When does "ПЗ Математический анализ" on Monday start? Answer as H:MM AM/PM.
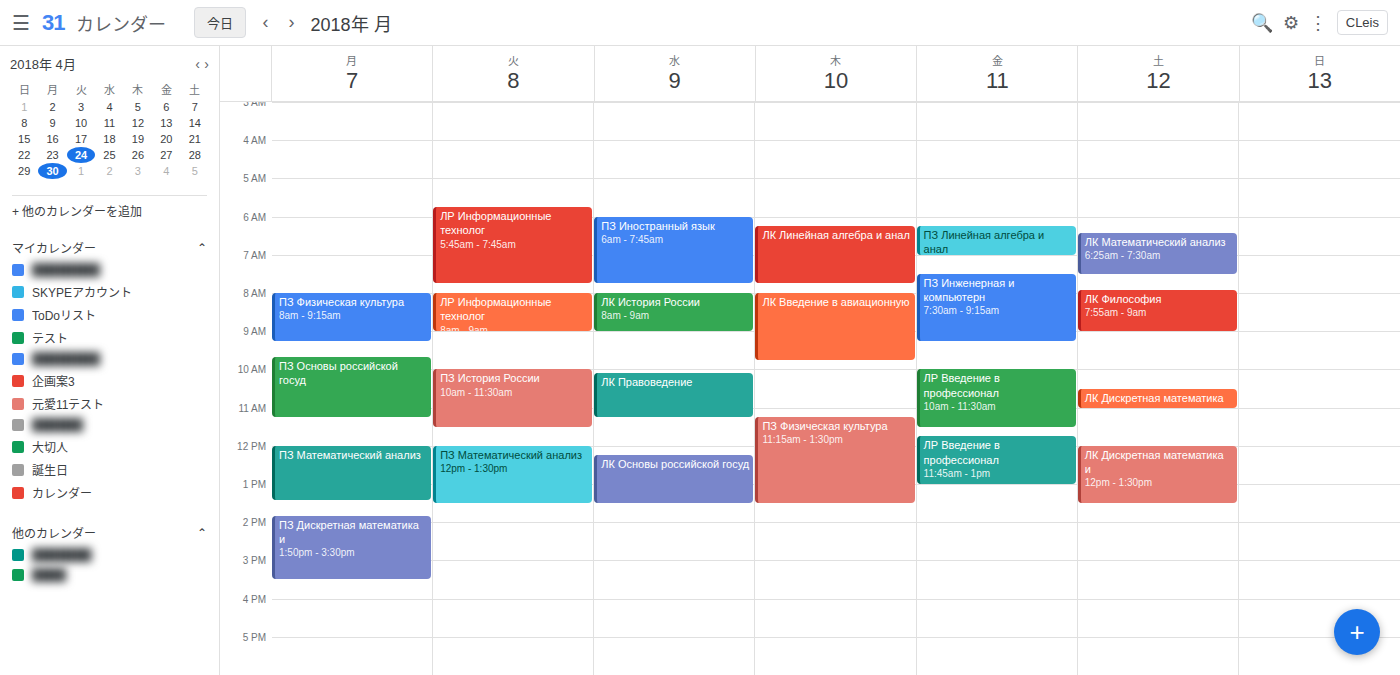
12:00 PM